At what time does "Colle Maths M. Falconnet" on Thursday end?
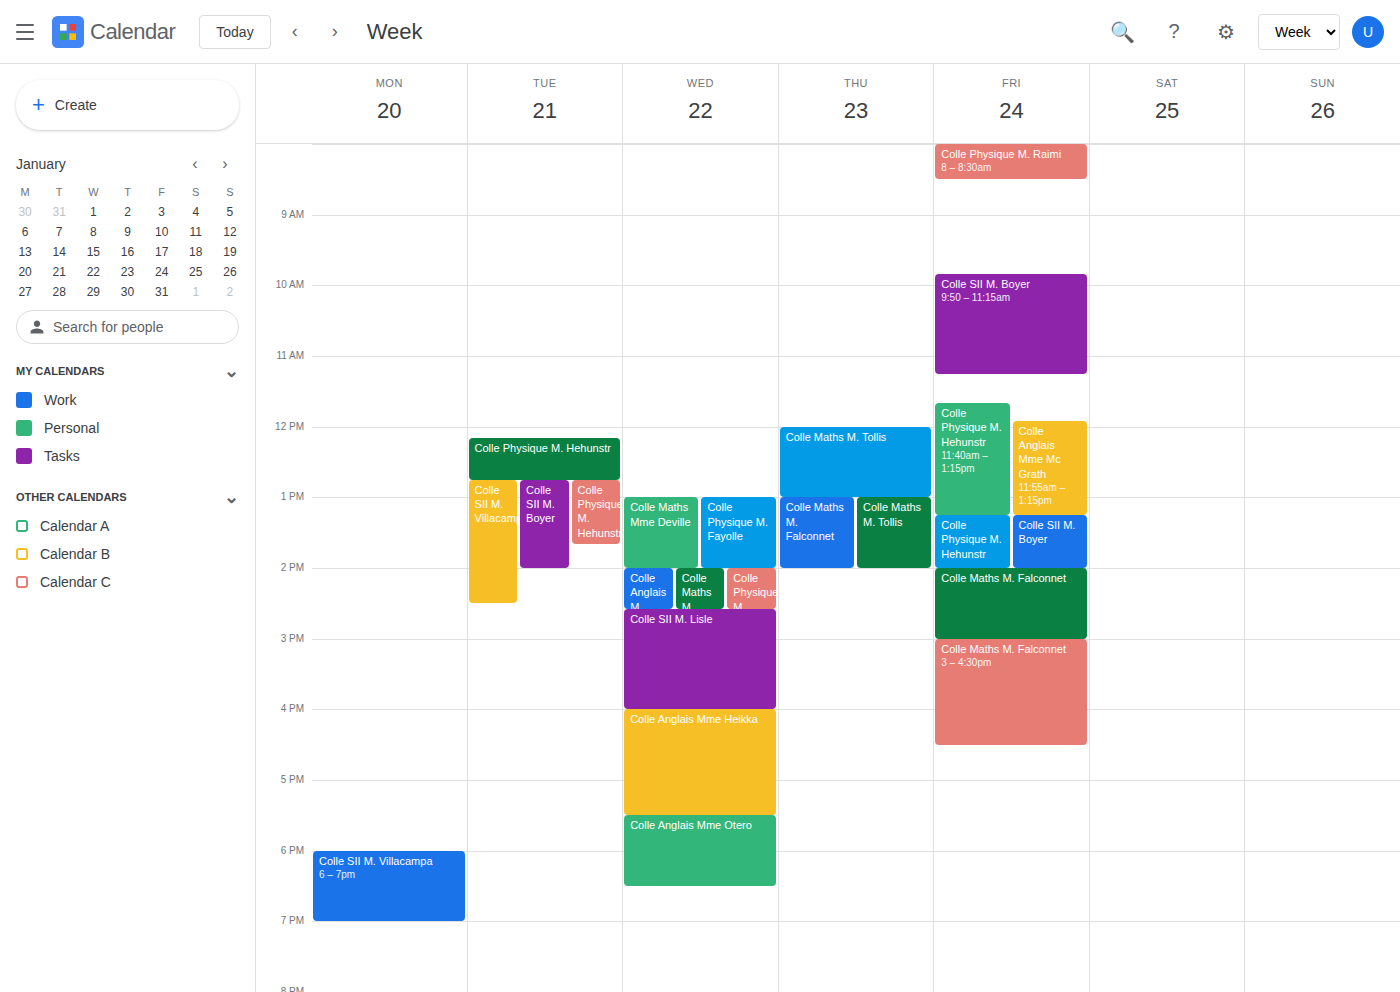
2:00 PM